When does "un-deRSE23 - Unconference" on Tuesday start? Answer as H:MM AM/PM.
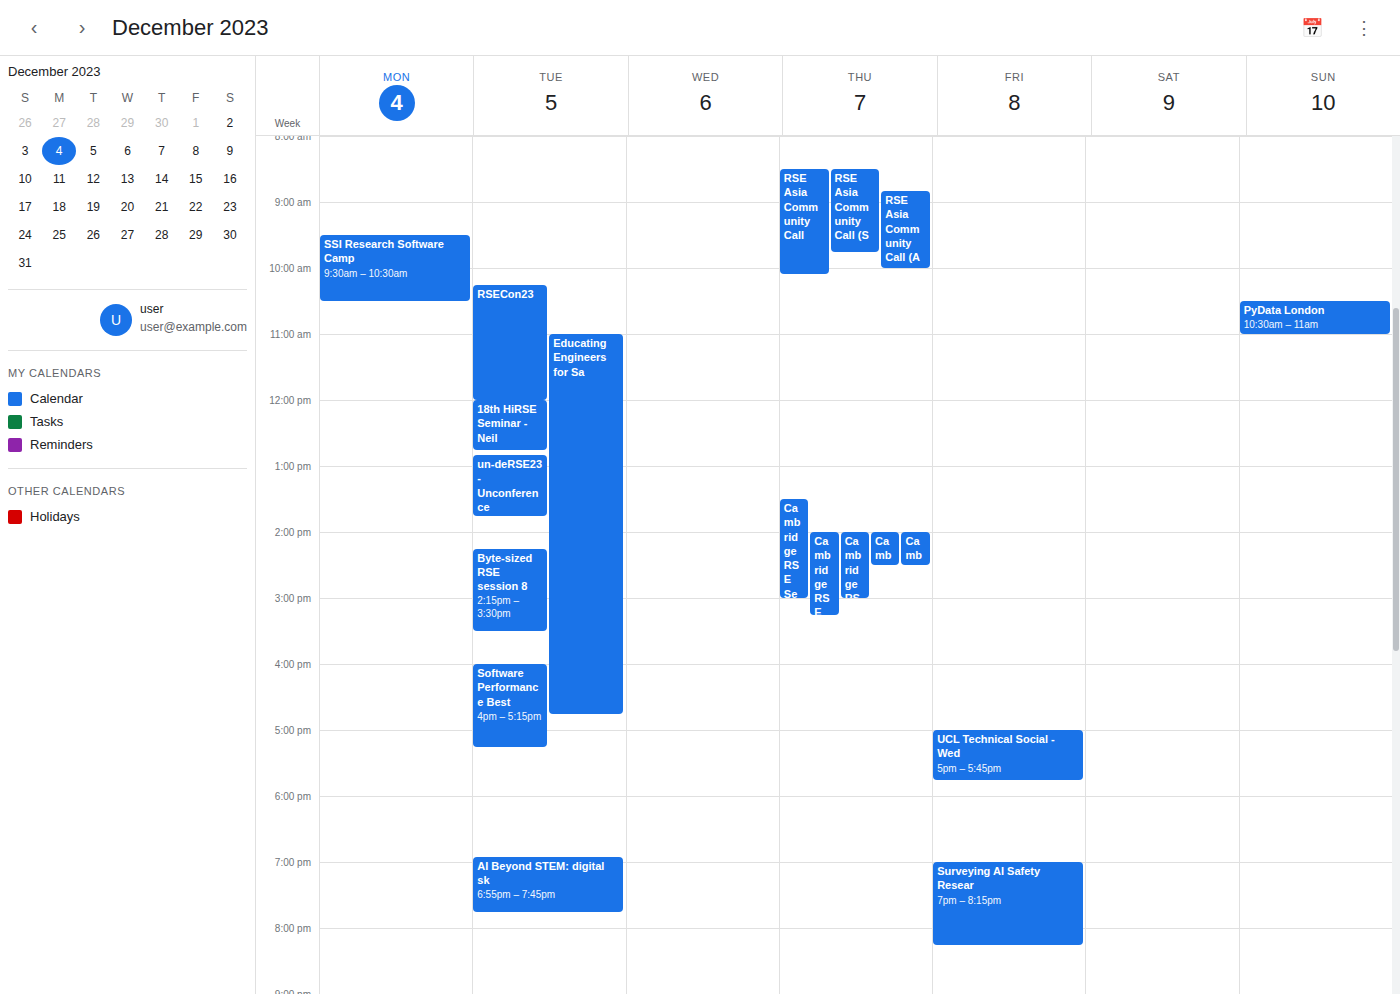
12:50 PM